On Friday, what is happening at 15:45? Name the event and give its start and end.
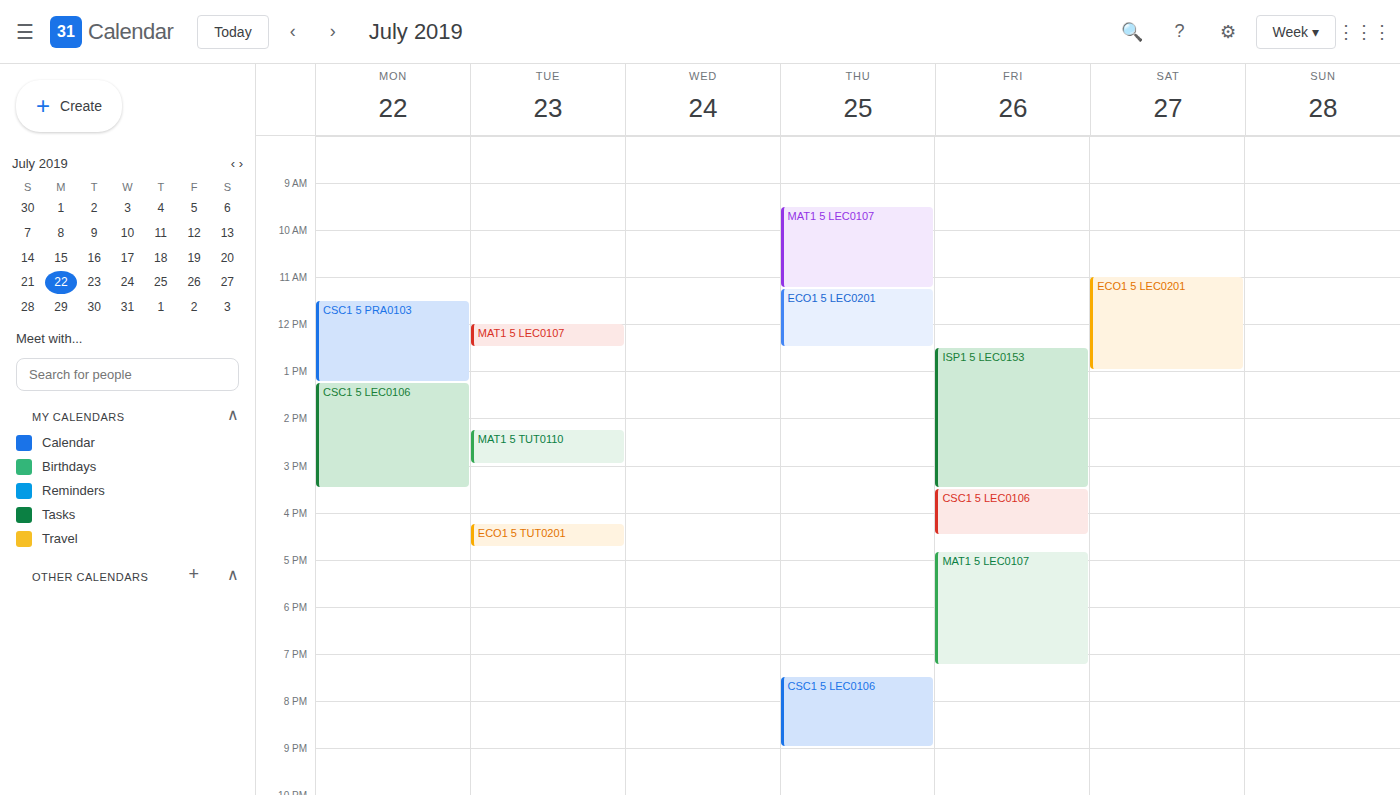
"CSC1 5 LEC0106", 15:30 to 16:30